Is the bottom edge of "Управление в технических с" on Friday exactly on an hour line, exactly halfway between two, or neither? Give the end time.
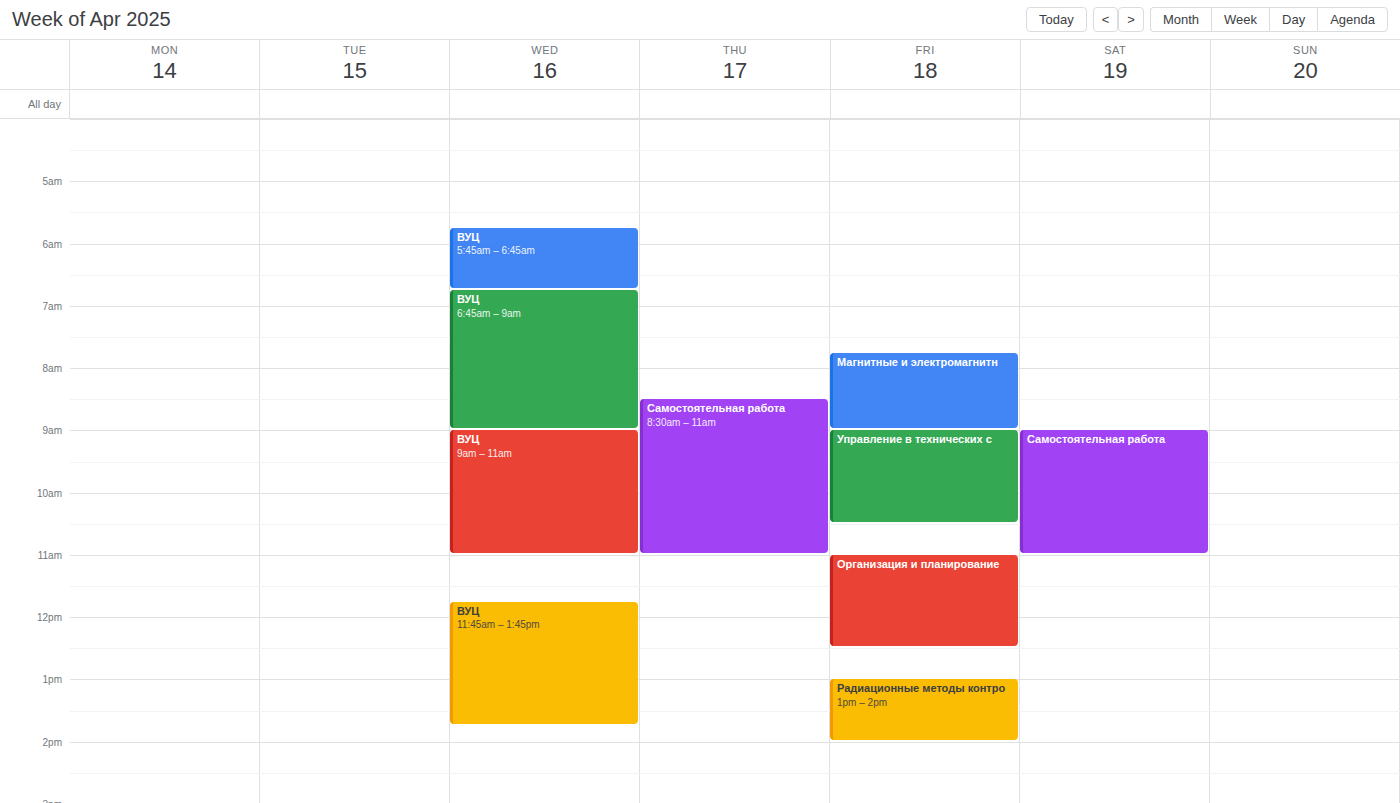
10:30 AM -- halfway between the 10 AM and 11 AM lines.